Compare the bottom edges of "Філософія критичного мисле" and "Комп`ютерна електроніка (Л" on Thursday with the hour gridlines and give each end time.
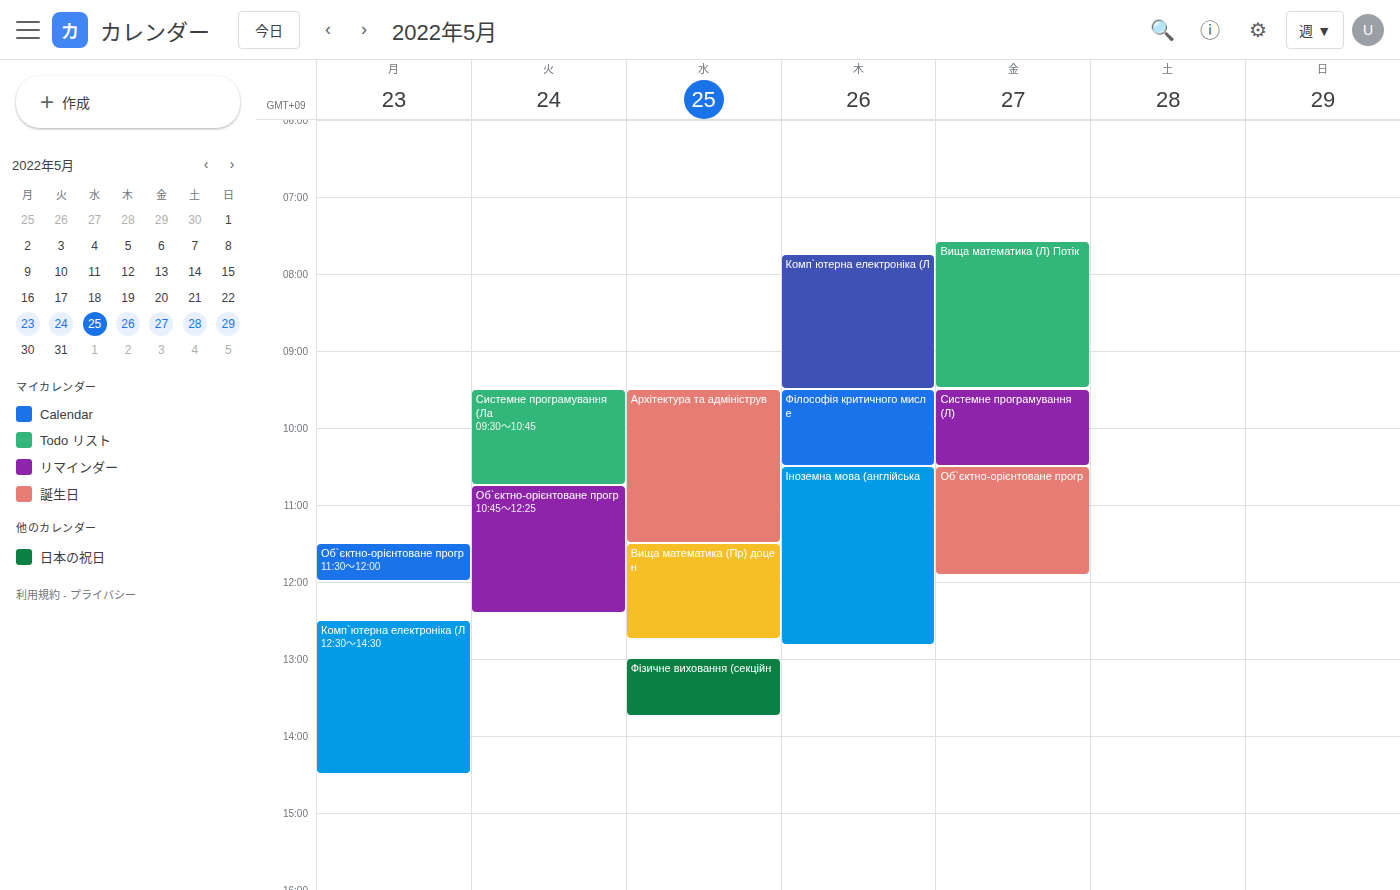
"Філософія критичного мисле": 10:30 AM, halfway between the 10 AM and 11 AM lines. "Комп`ютерна електроніка (Л": 9:30 AM, halfway between the 9 AM and 10 AM lines.